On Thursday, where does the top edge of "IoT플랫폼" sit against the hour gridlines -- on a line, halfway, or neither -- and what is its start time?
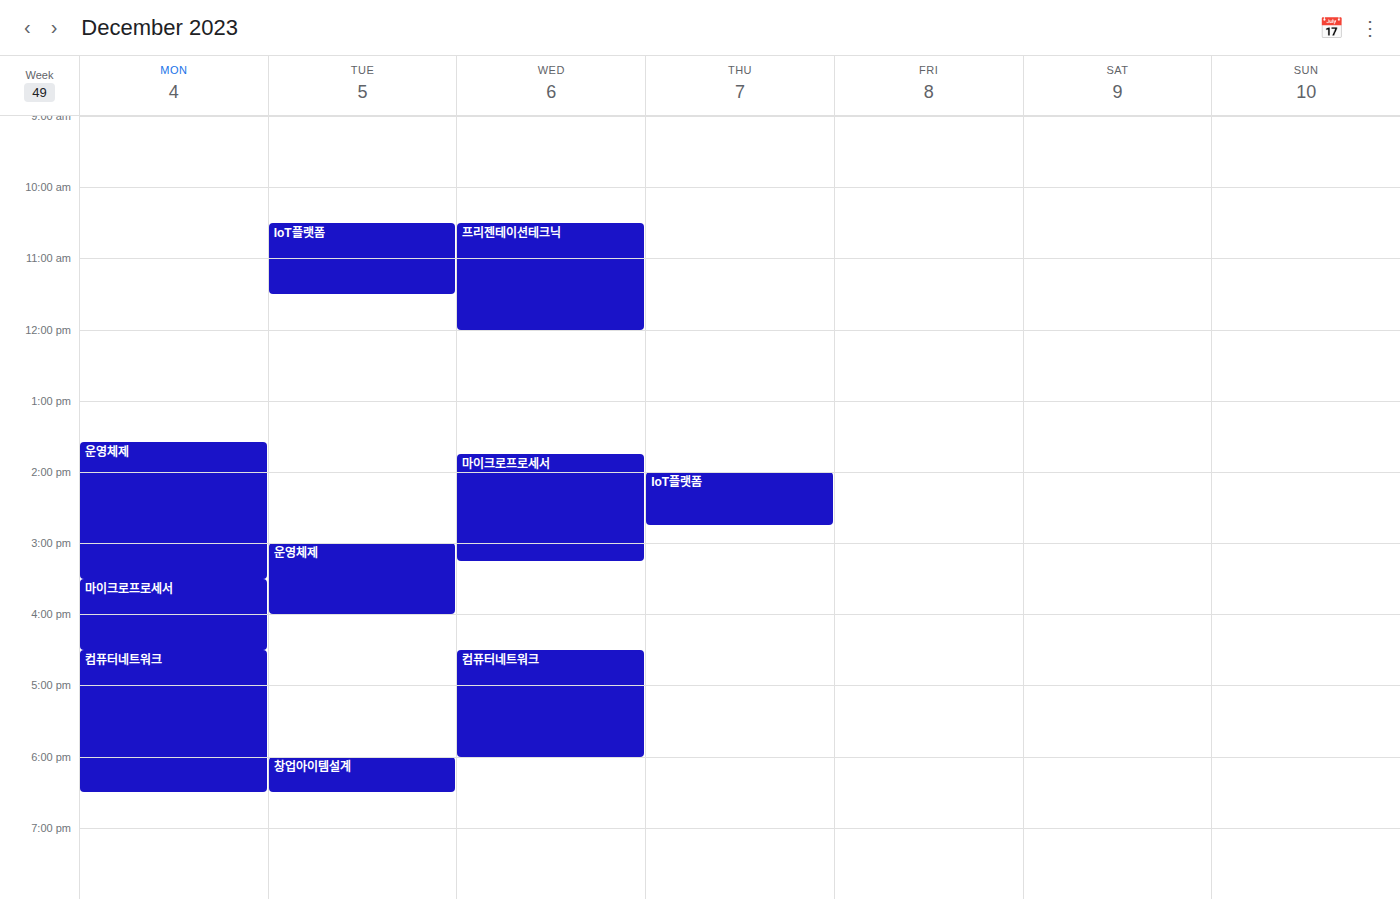
2:00 PM -- exactly on the 2 PM line.